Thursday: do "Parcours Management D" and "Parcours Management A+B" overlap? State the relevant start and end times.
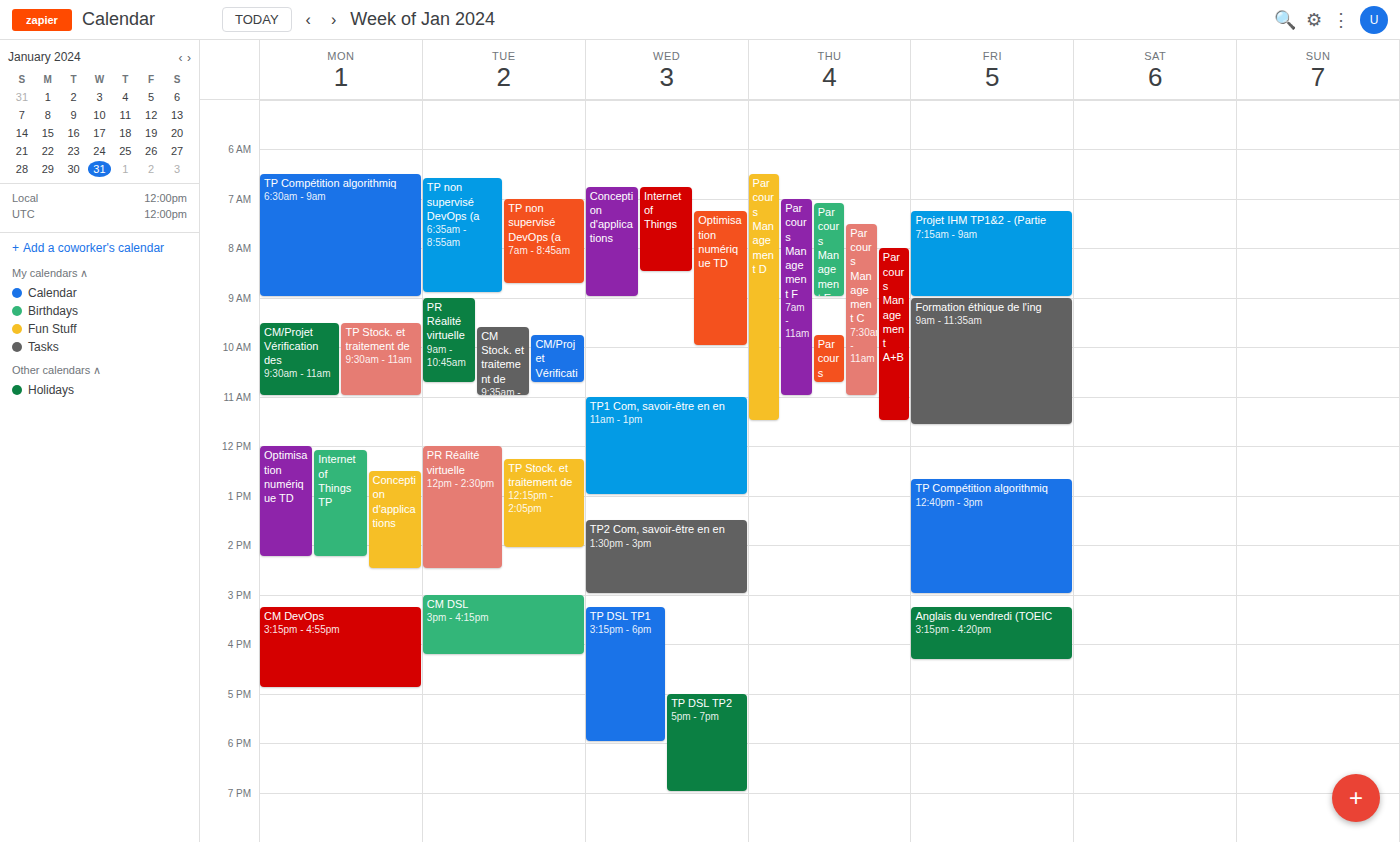
"Parcours Management A+B" starts at 8:00 AM, before "Parcours Management D" ends at 11:30 AM -- they overlap.